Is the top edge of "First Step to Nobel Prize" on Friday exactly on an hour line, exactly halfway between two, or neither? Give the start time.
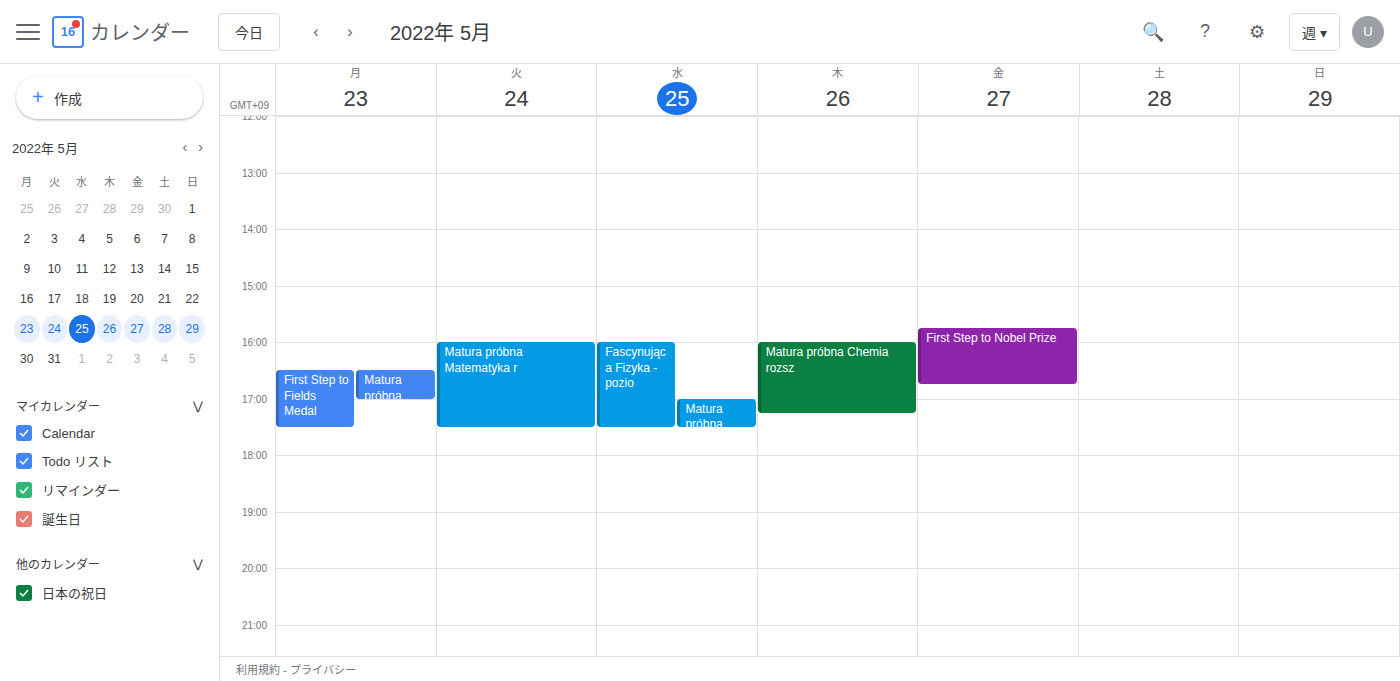
15:45 -- neither: three quarters of the way from the 15:00 line to the 16:00 line.